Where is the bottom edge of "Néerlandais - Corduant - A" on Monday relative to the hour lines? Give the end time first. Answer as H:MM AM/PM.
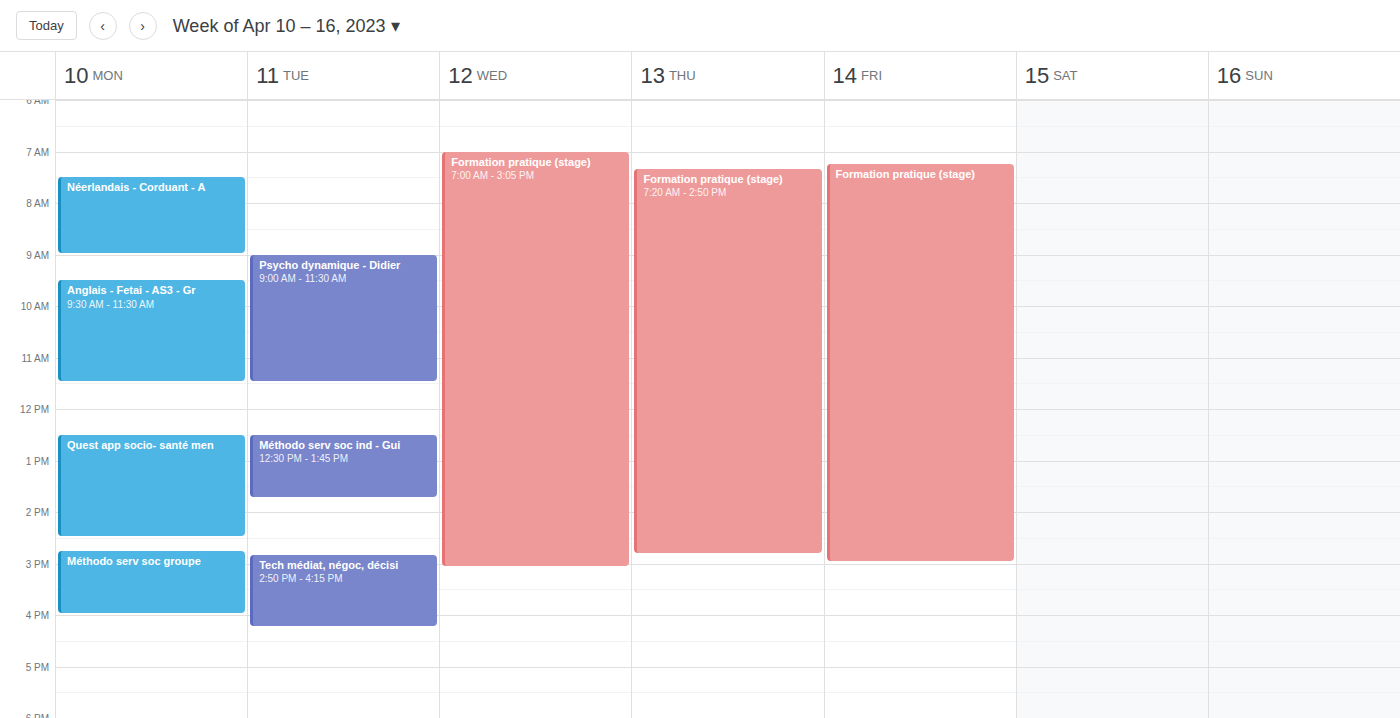
9:00 AM -- exactly on the 9 AM line.